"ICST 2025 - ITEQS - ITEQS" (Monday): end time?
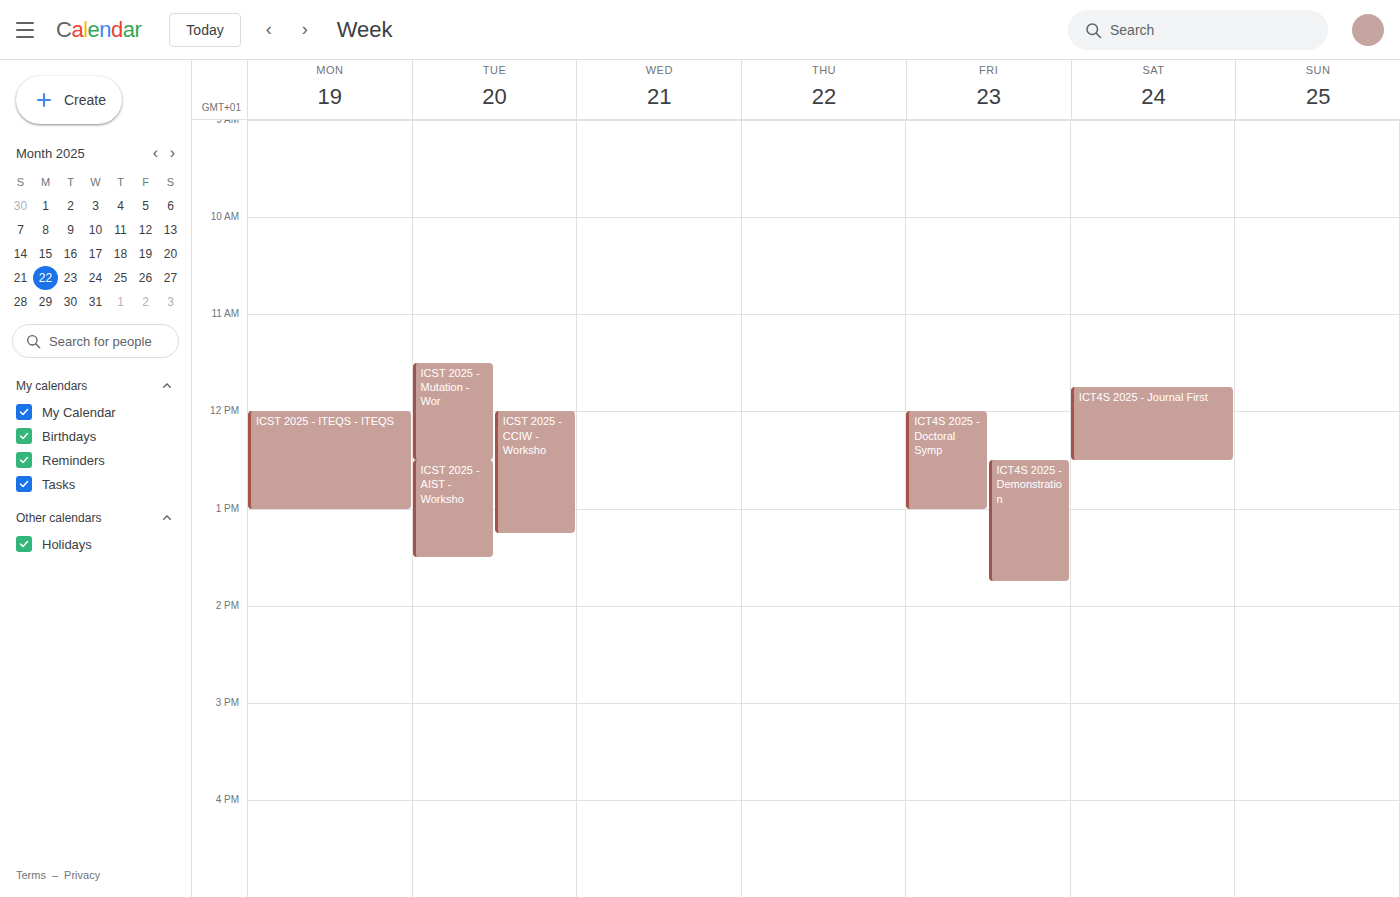
13:00